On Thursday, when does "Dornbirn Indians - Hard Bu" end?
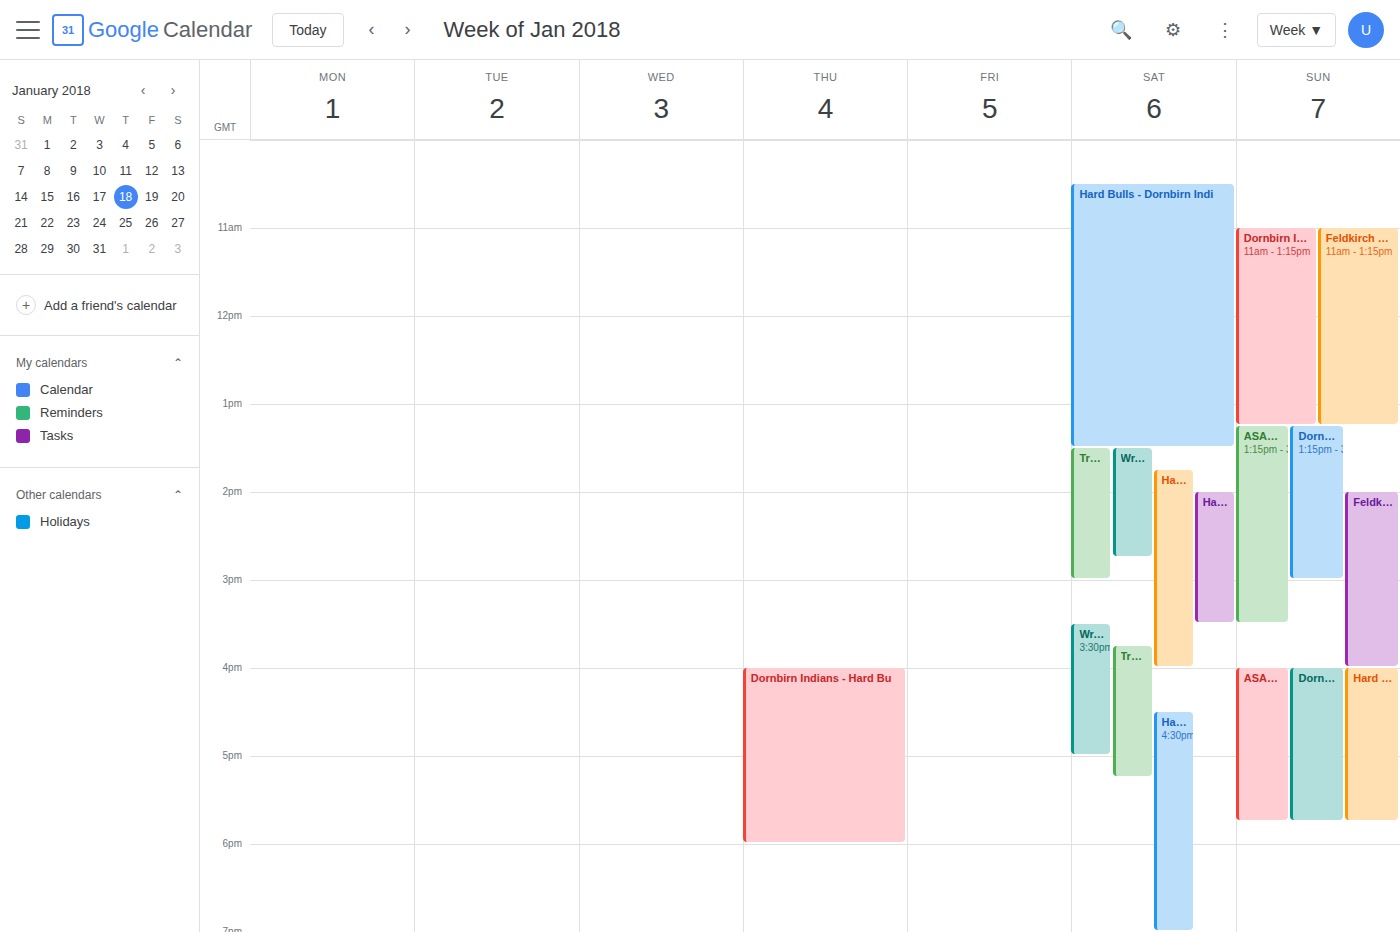
6:00 PM